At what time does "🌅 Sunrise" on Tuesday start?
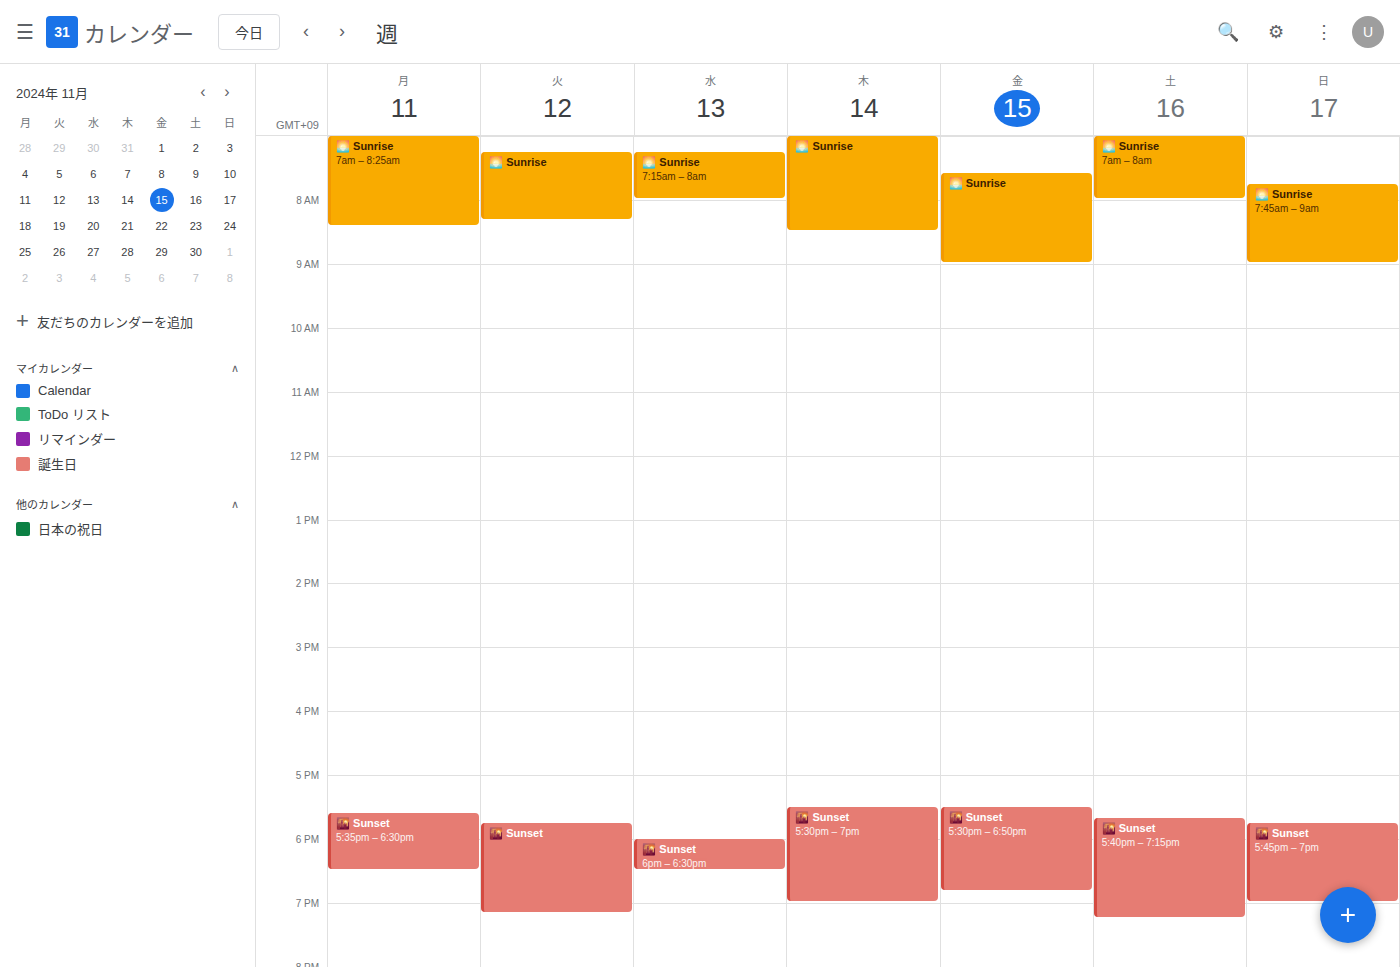
7:15 AM